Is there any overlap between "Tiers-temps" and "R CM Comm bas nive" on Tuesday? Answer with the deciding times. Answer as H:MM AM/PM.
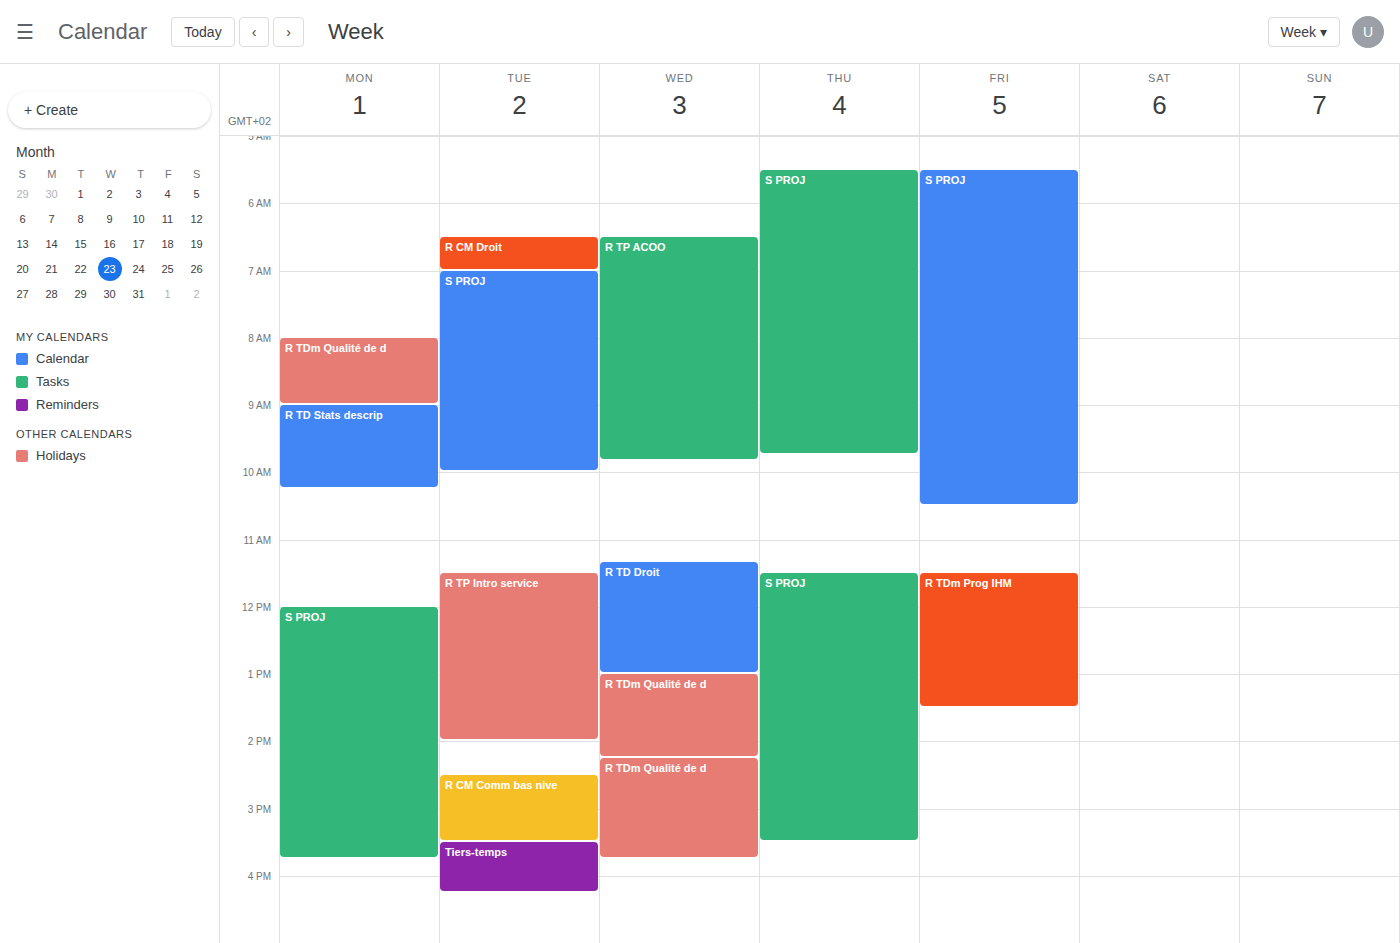
"R CM Comm bas nive" ends at 3:30 PM, exactly when "Tiers-temps" starts -- they touch but do not overlap.